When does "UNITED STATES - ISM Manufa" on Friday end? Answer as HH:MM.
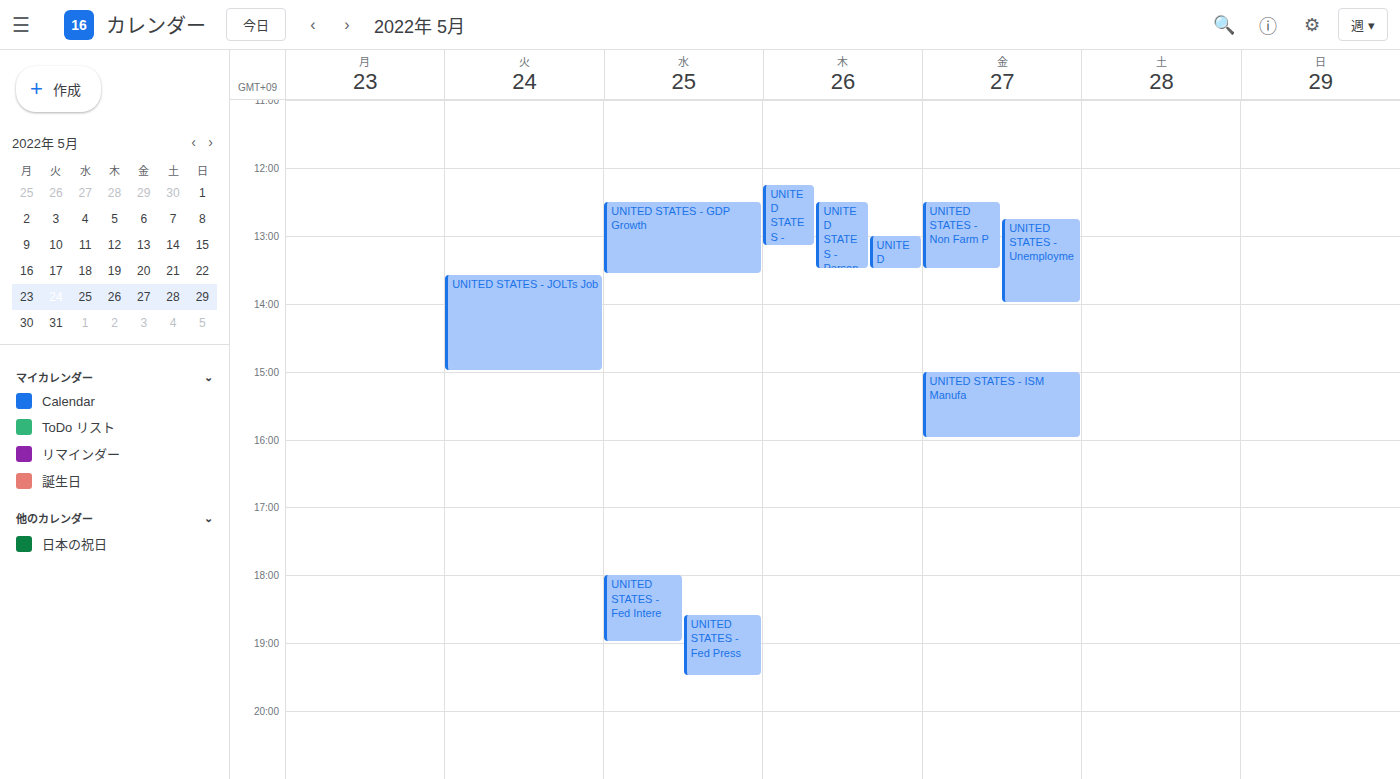
16:00